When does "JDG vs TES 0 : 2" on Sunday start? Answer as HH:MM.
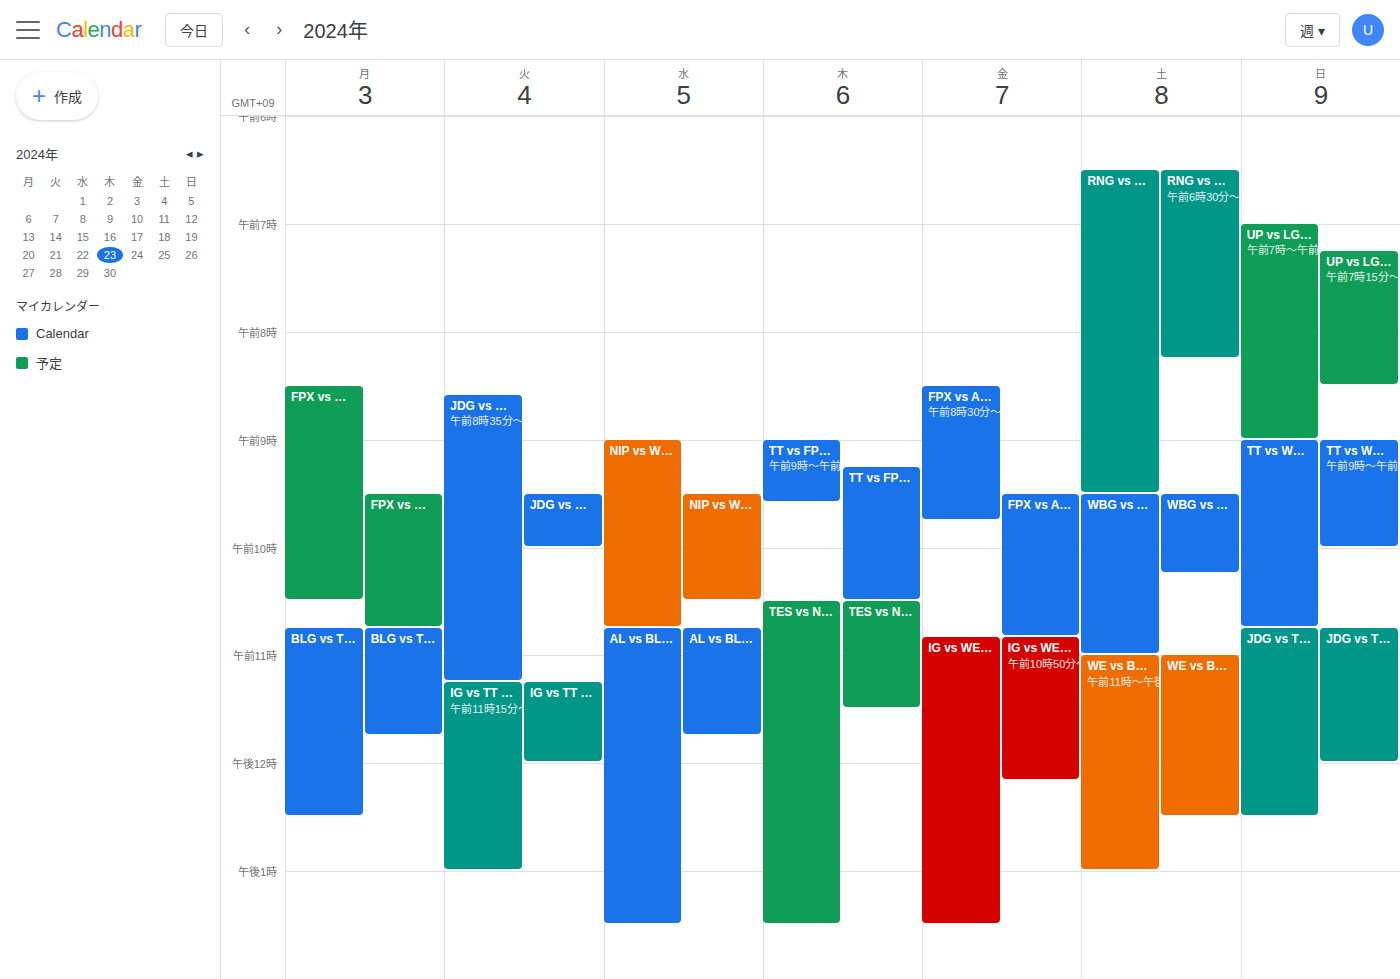
10:45